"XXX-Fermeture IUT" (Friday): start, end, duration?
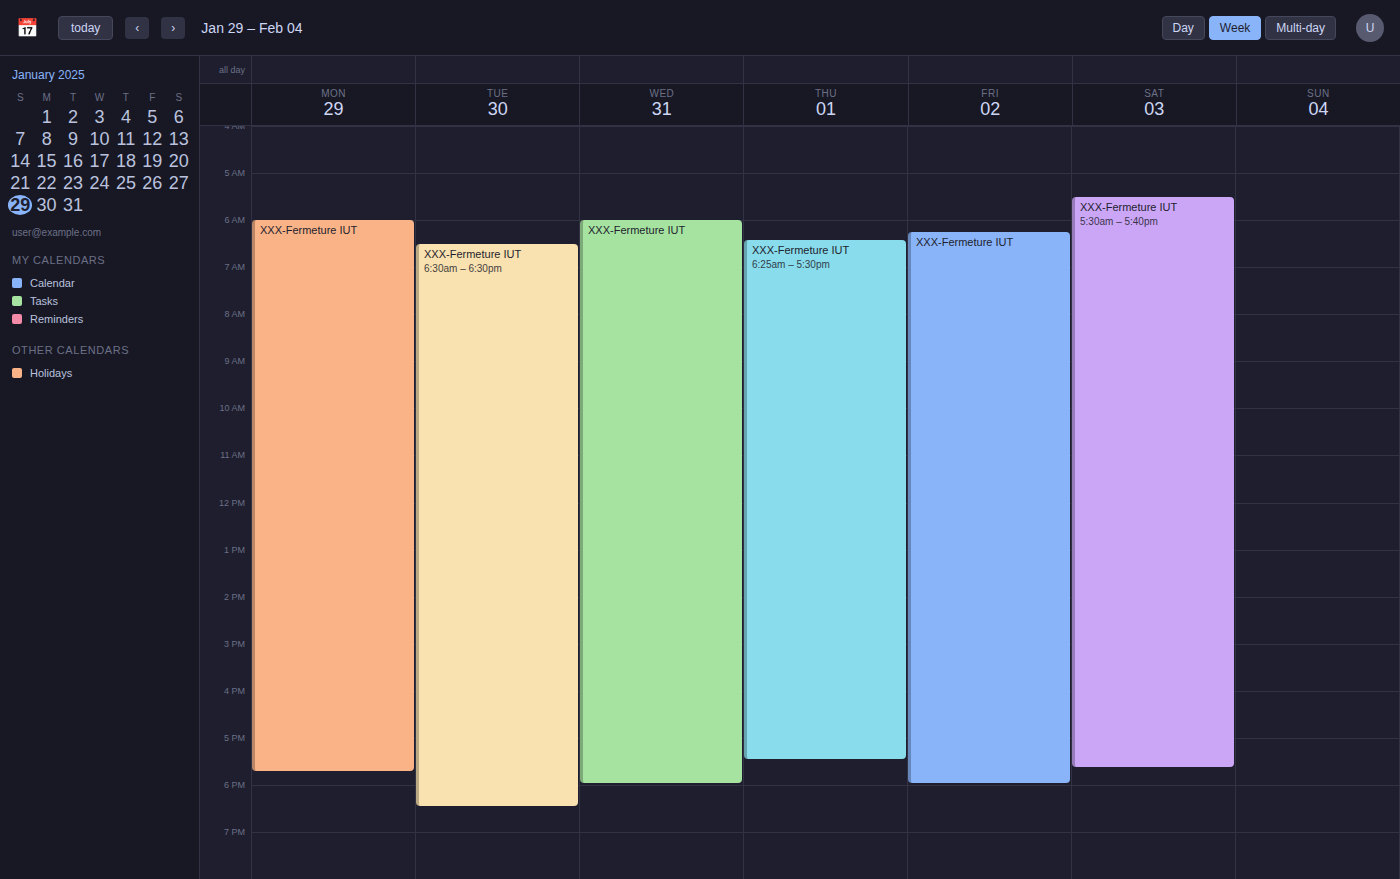
6:15 AM to 6:00 PM, 11 hours 45 minutes